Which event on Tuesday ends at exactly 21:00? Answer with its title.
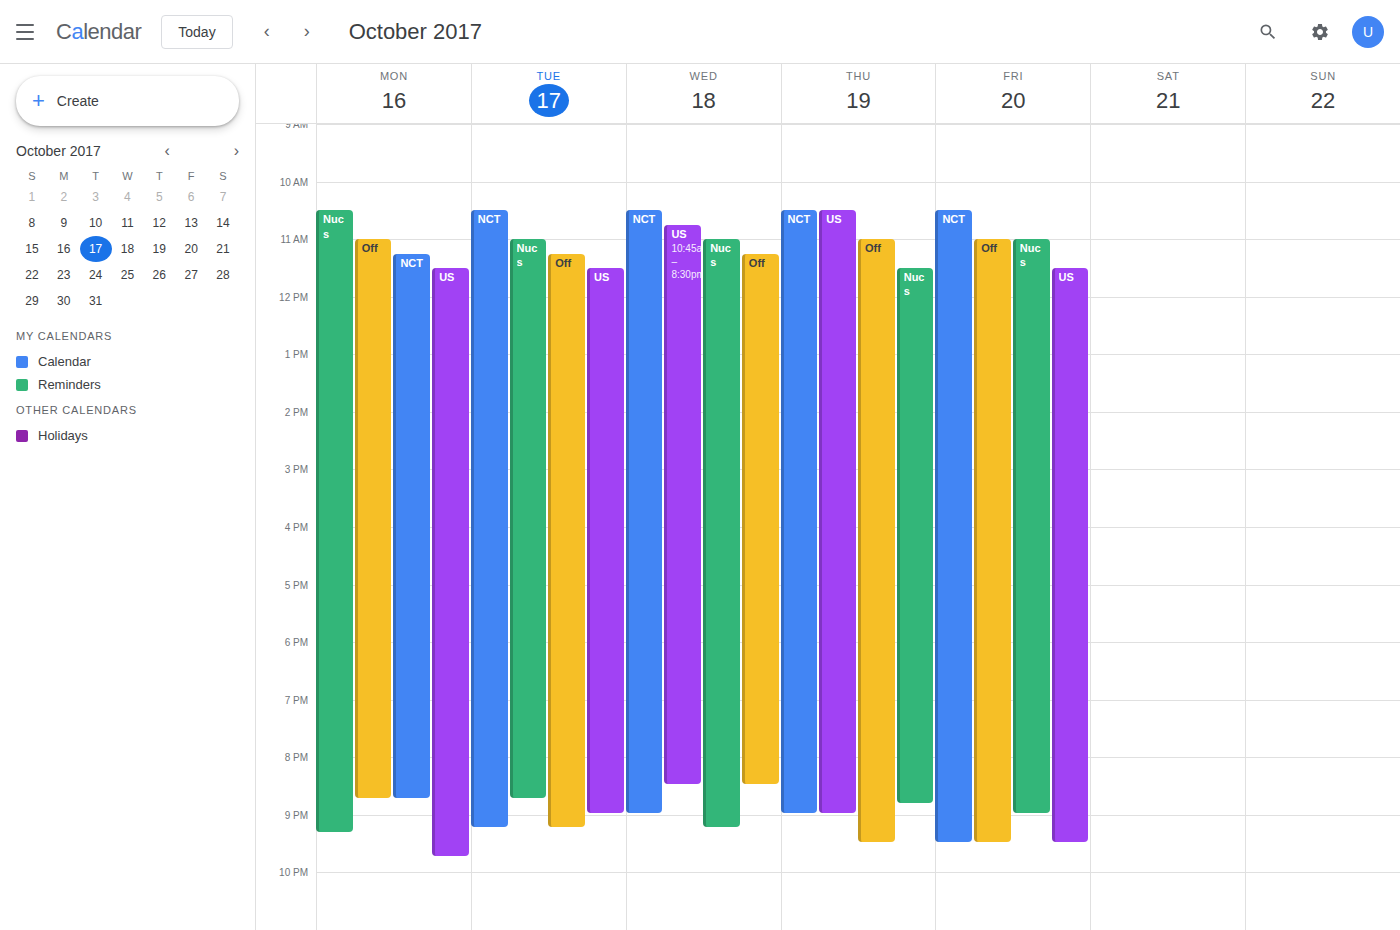
"US"